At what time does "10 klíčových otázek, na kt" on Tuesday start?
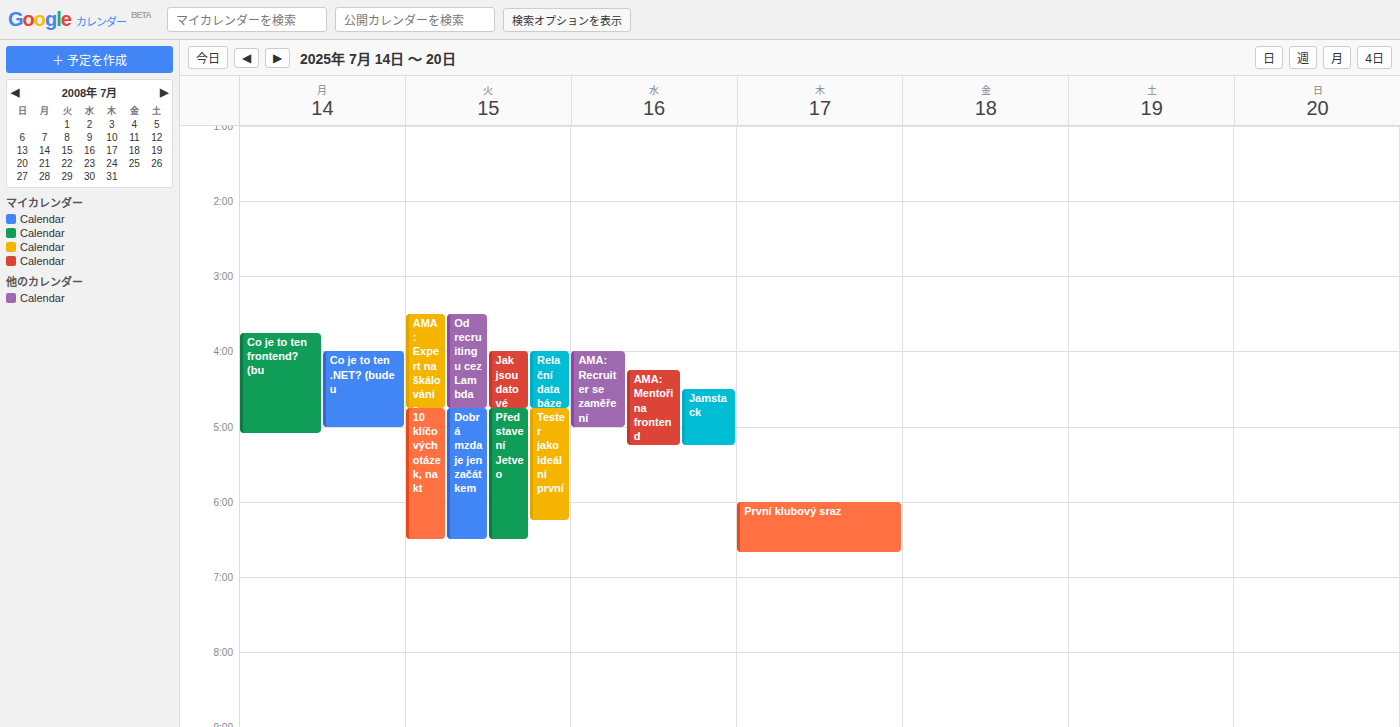
4:45 PM